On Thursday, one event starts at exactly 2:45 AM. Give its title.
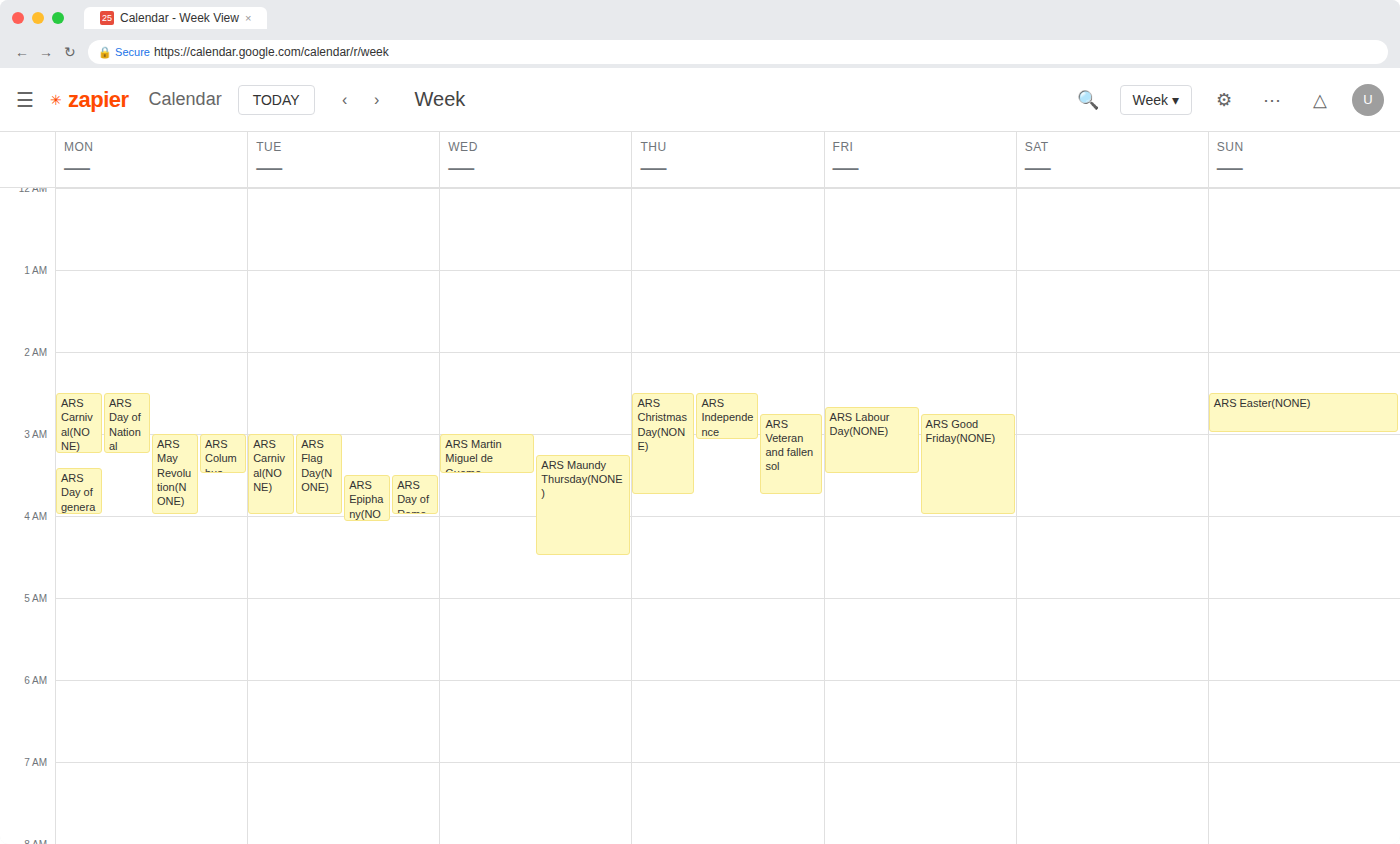
"ARS Veteran and fallen sol"